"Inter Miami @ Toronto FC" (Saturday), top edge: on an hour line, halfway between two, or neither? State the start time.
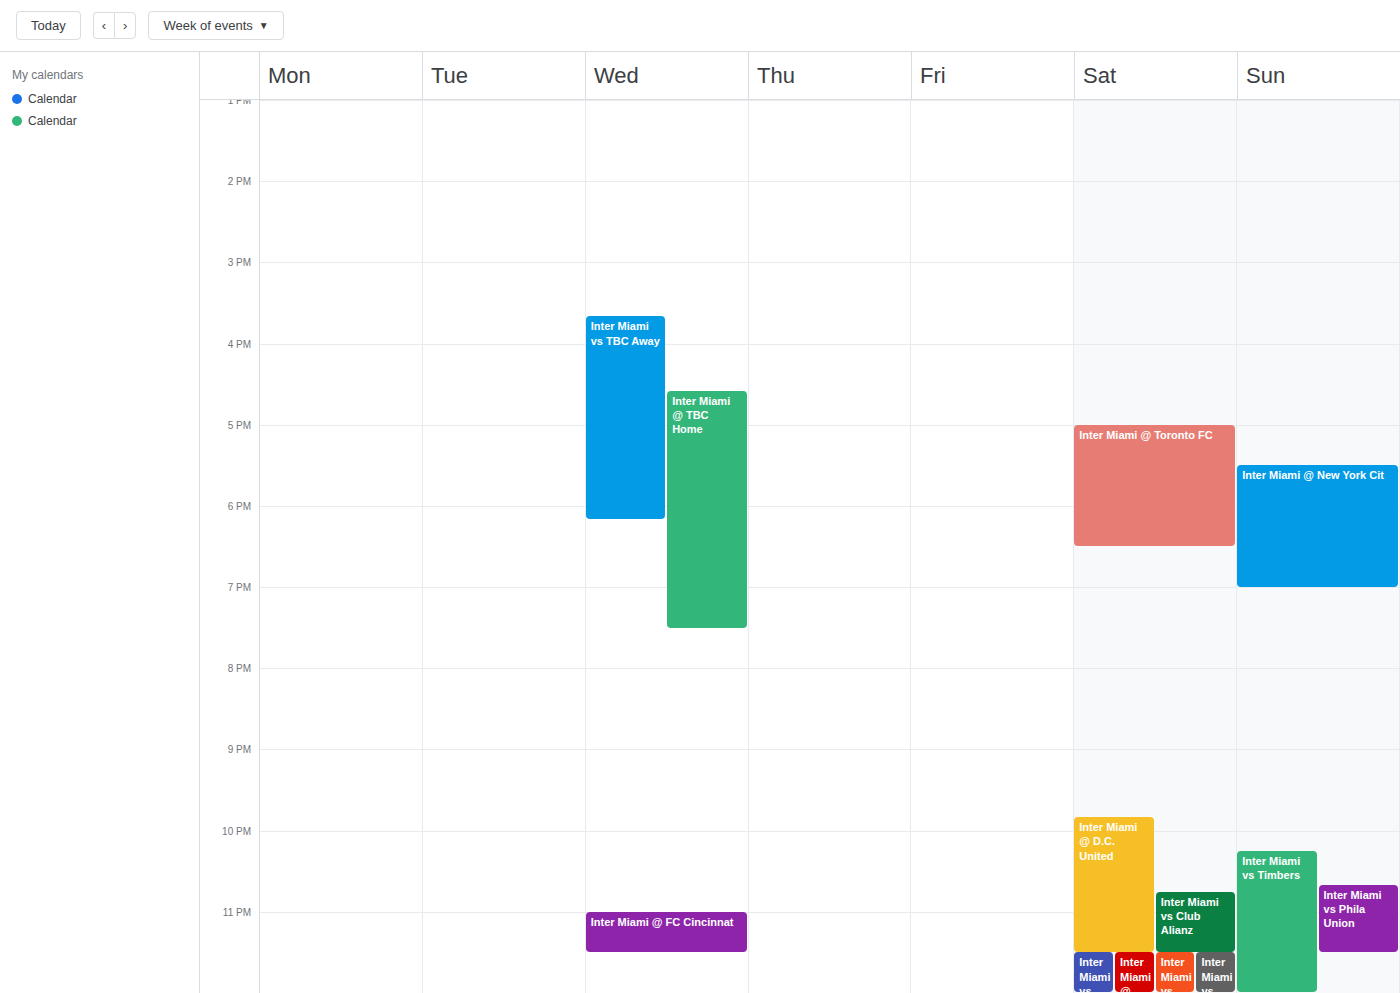
5:00 PM -- exactly on the 5 PM line.